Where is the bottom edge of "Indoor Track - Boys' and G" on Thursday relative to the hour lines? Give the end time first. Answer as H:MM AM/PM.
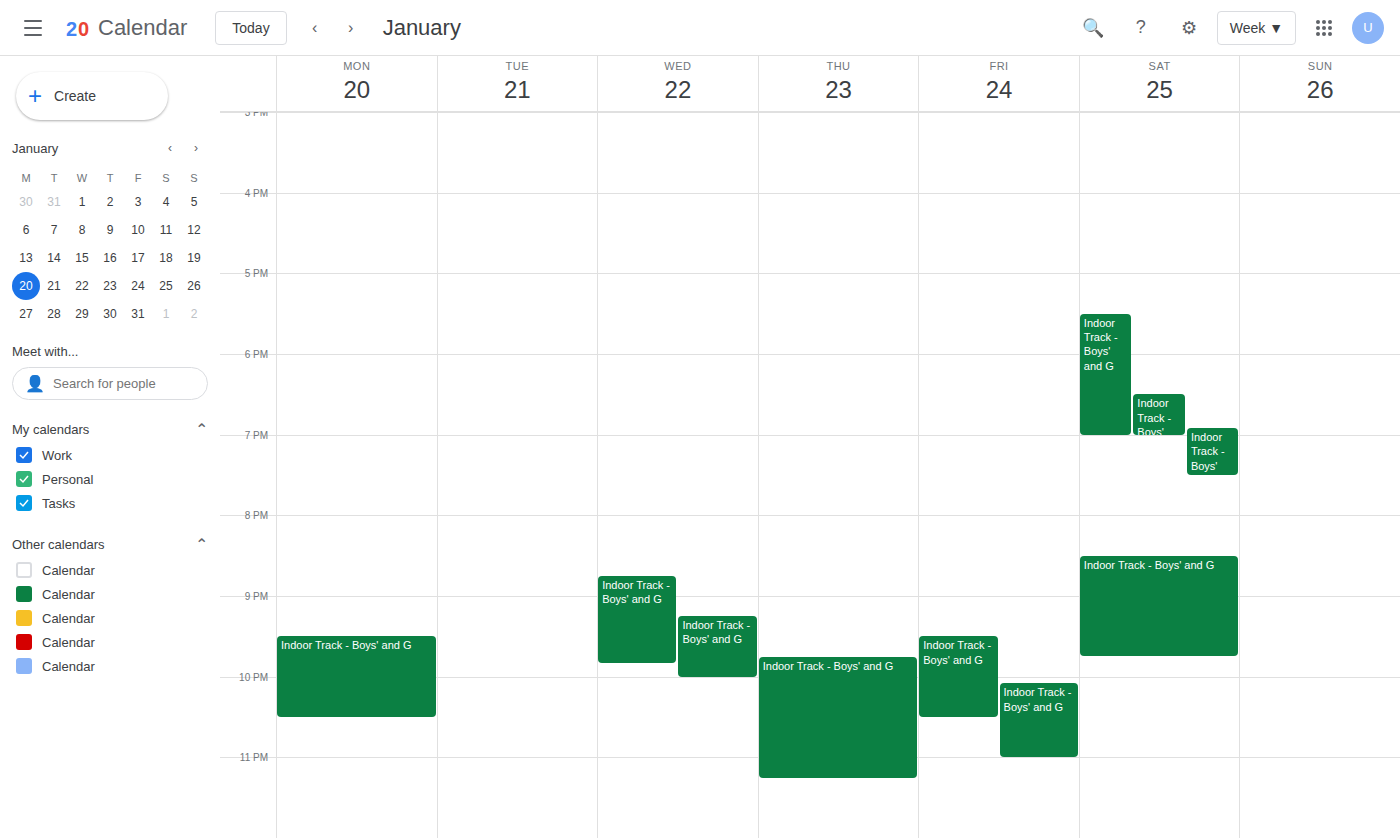
11:15 PM -- neither: a quarter of the way from the 11 PM line to the 12 AM line.